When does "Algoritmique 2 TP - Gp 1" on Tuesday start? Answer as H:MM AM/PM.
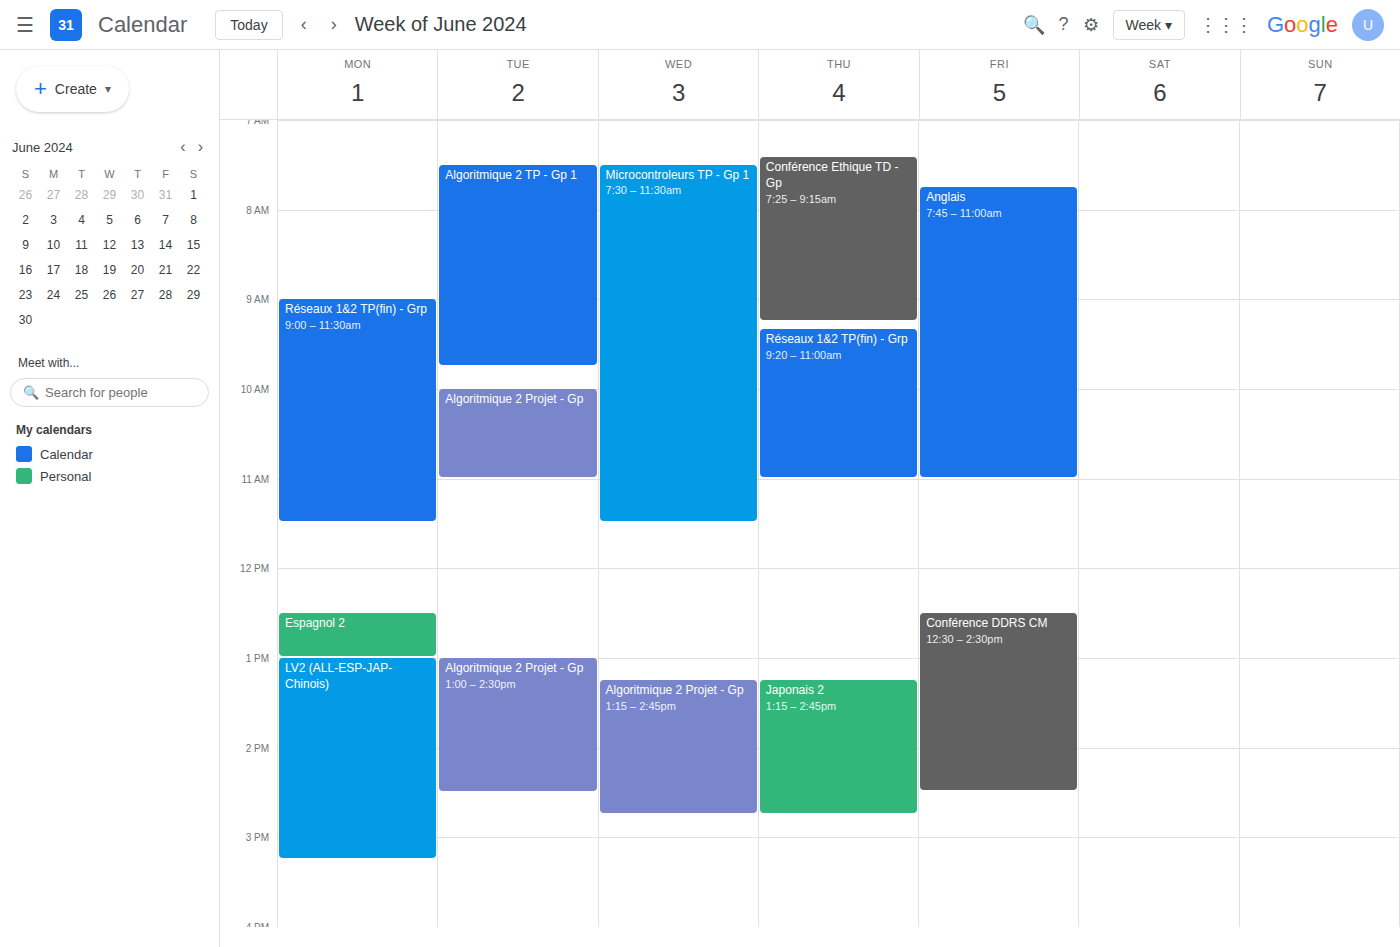
7:30 AM